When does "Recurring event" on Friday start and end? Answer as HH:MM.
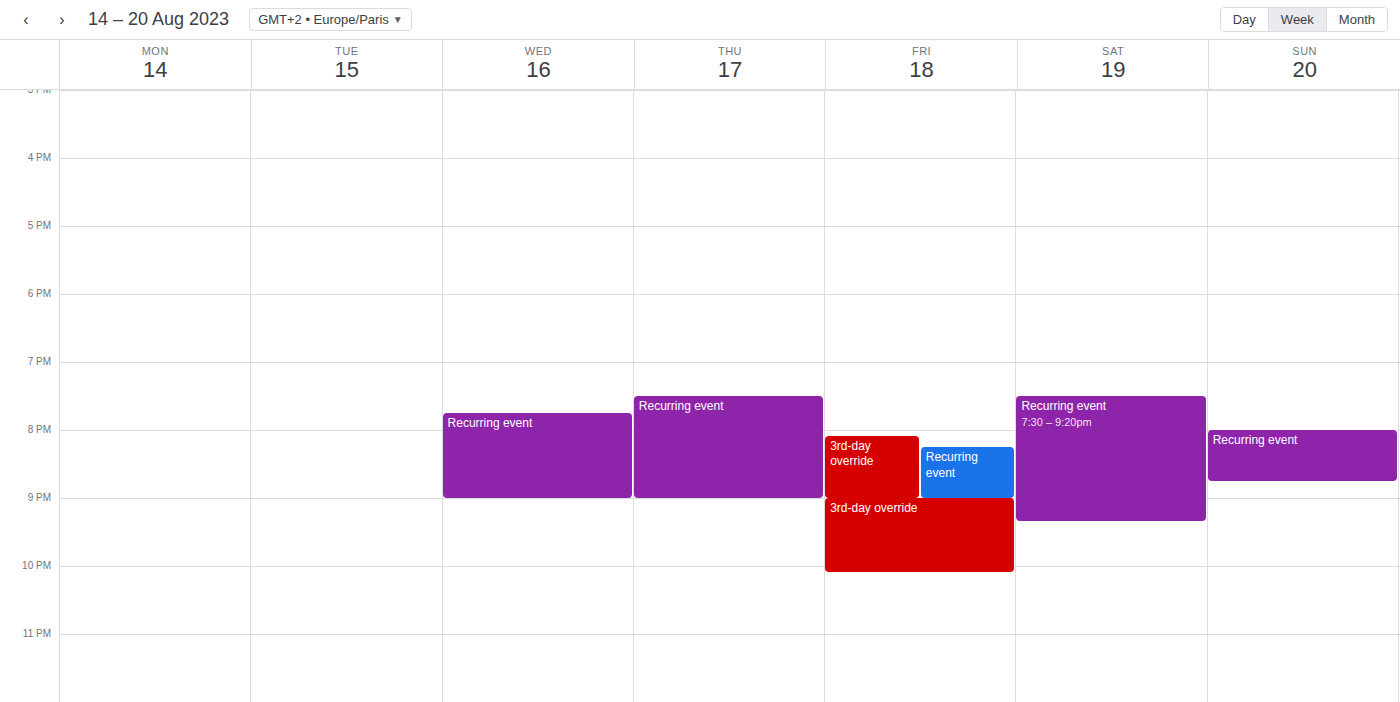
20:15 to 21:00